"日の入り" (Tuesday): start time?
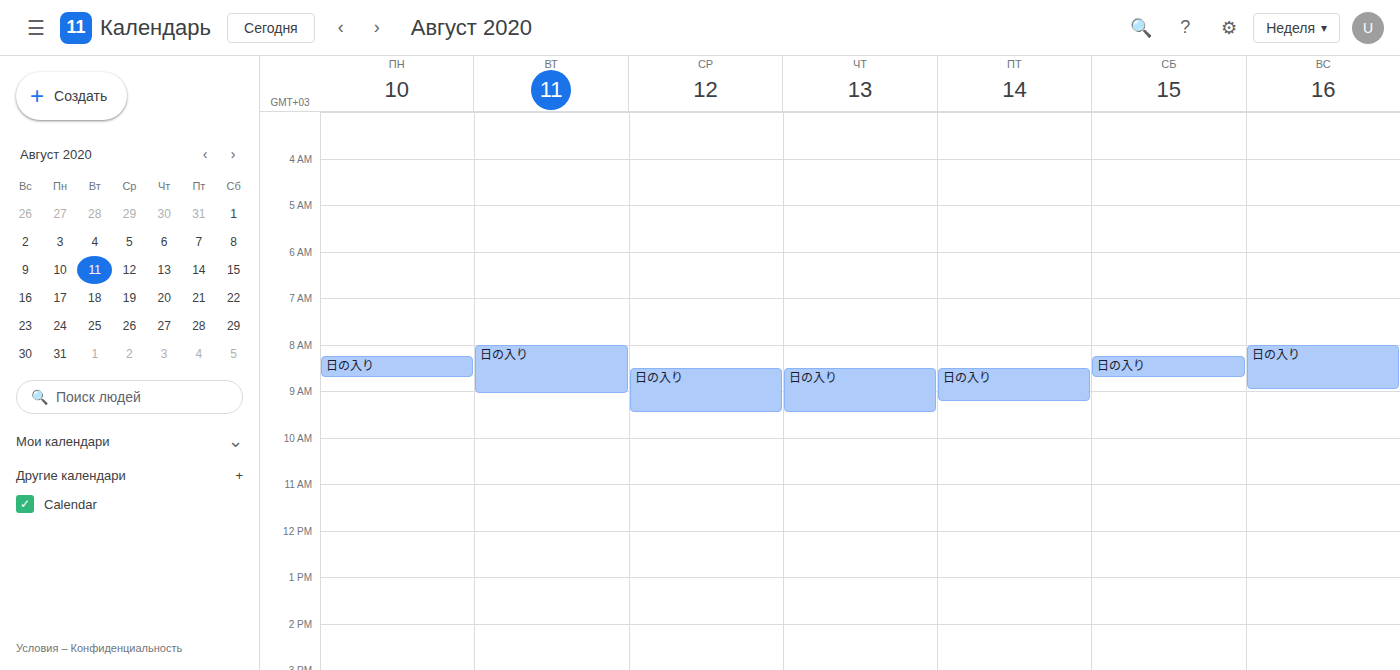
8:00 AM